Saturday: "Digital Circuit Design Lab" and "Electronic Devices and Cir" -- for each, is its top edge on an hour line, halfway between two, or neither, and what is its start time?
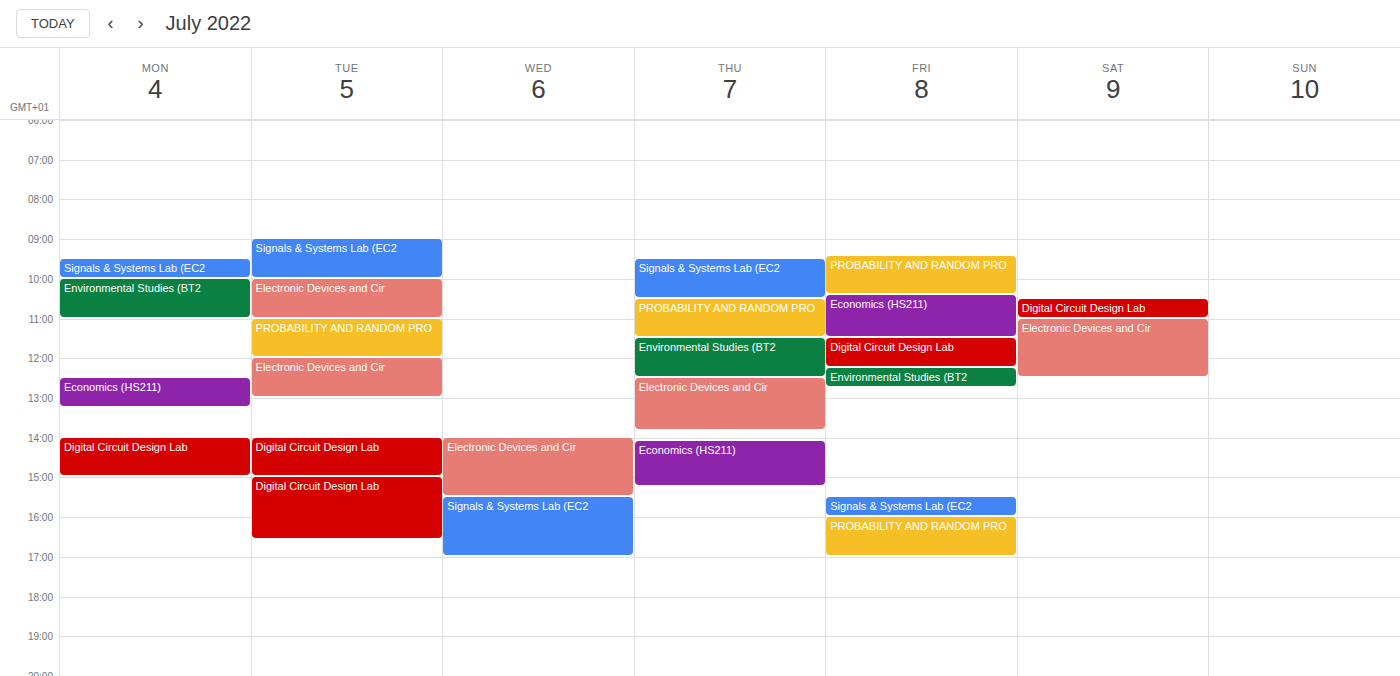
"Digital Circuit Design Lab": 10:30 AM, halfway between the 10 AM and 11 AM lines. "Electronic Devices and Cir": 11:00 AM, exactly on the 11 AM line.